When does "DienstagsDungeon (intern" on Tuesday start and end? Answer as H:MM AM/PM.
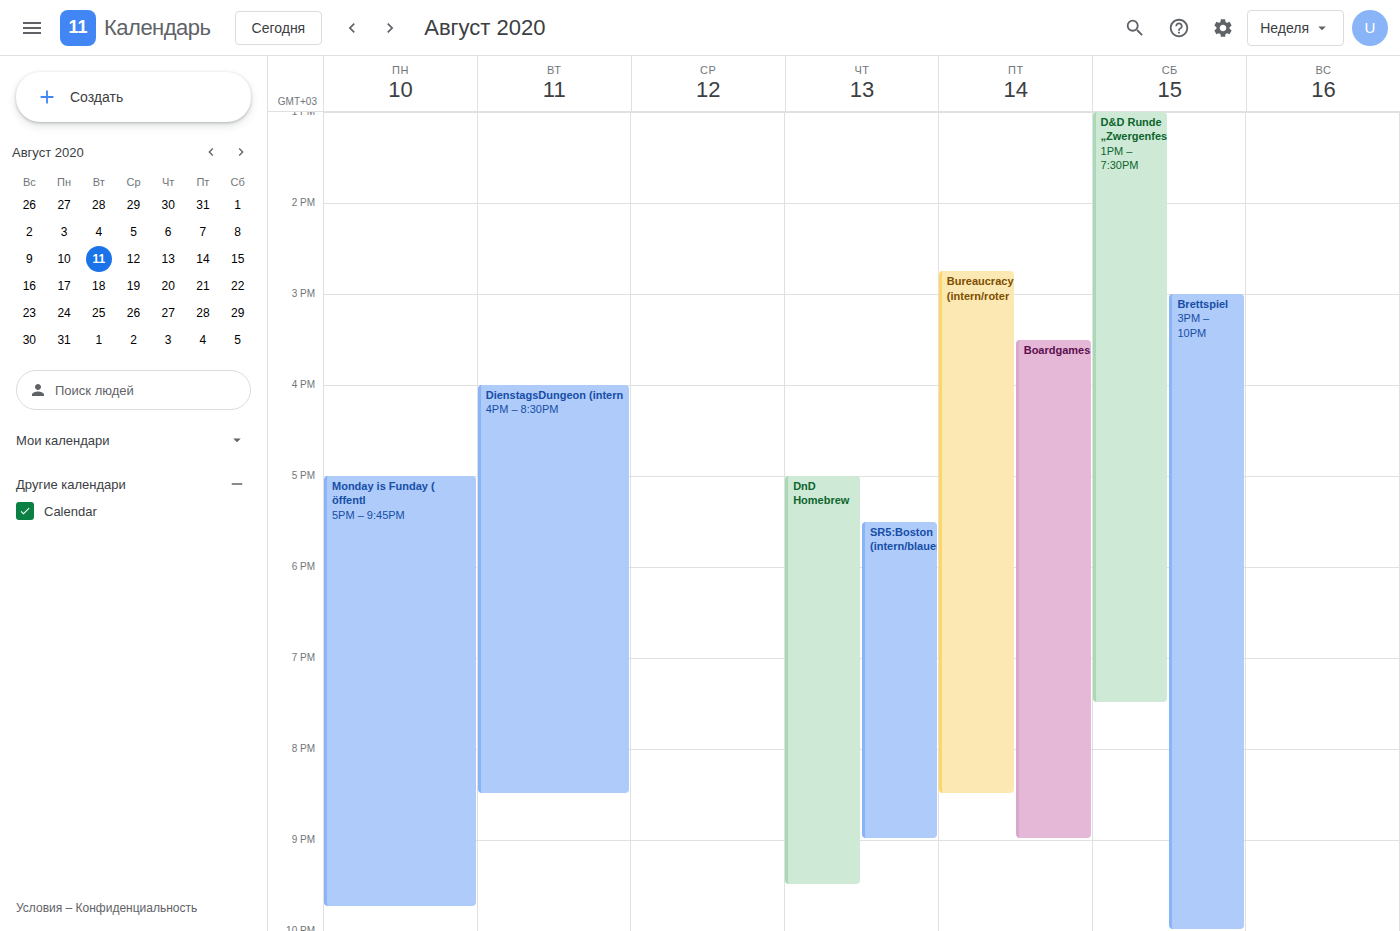
4:00 PM to 8:30 PM